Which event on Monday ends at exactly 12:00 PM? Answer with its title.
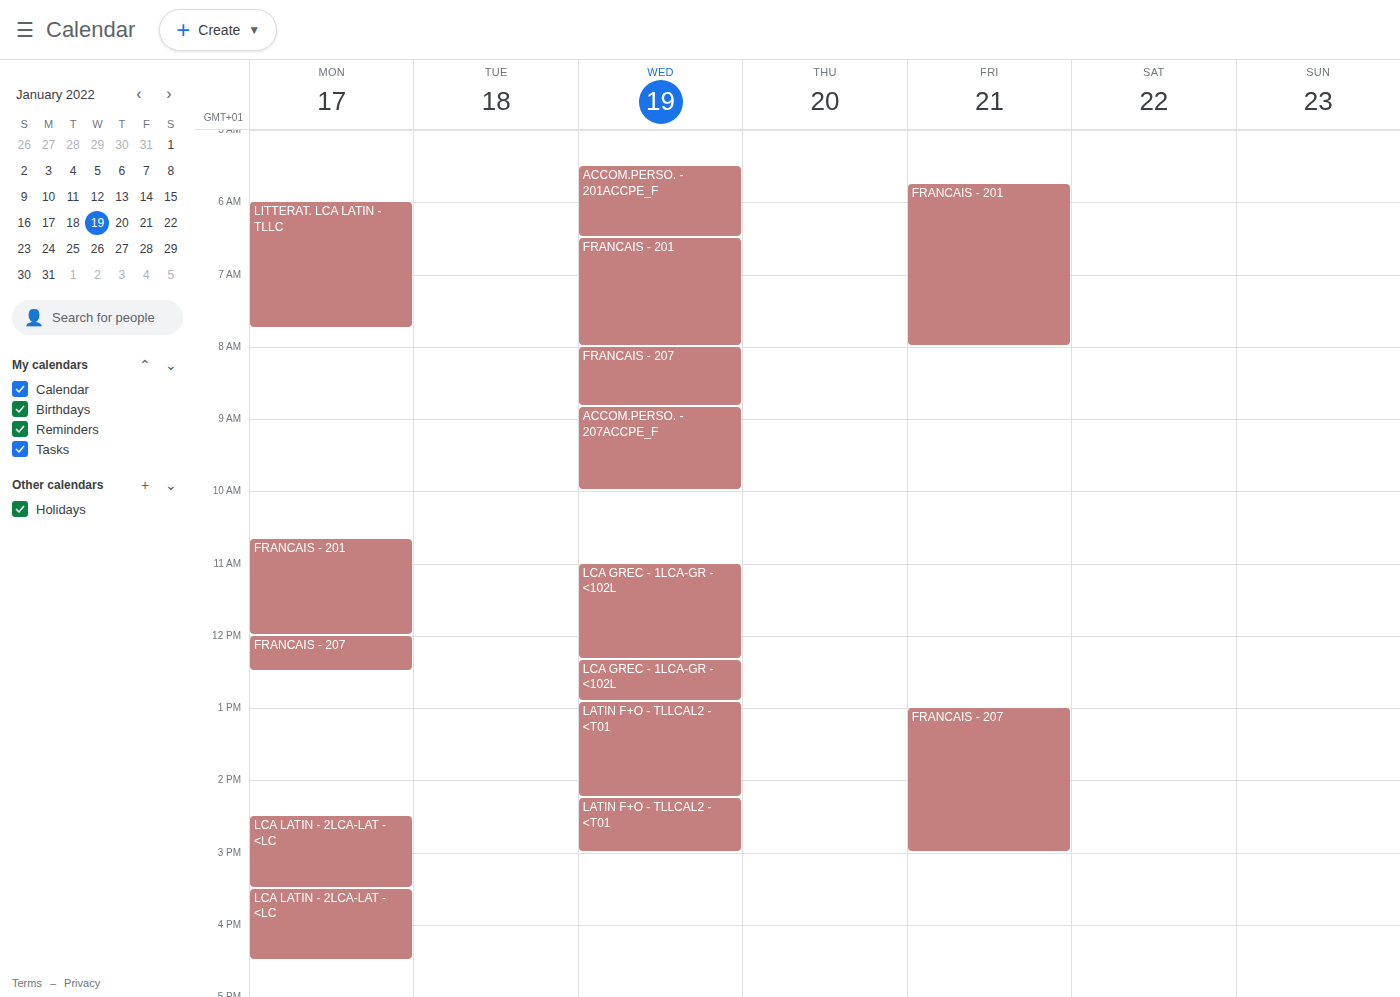
"FRANCAIS - 201"